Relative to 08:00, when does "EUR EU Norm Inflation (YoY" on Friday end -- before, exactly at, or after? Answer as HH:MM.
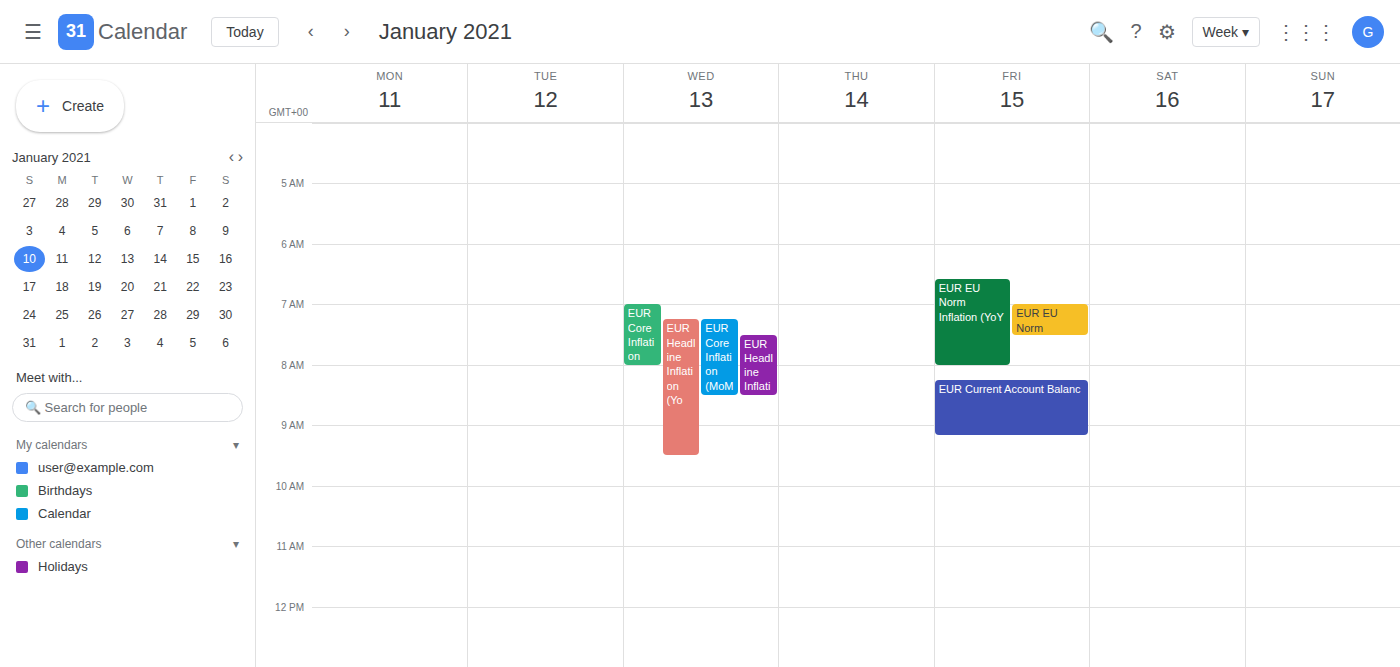
08:00 -- exactly at 08:00, on the 08:00 line.